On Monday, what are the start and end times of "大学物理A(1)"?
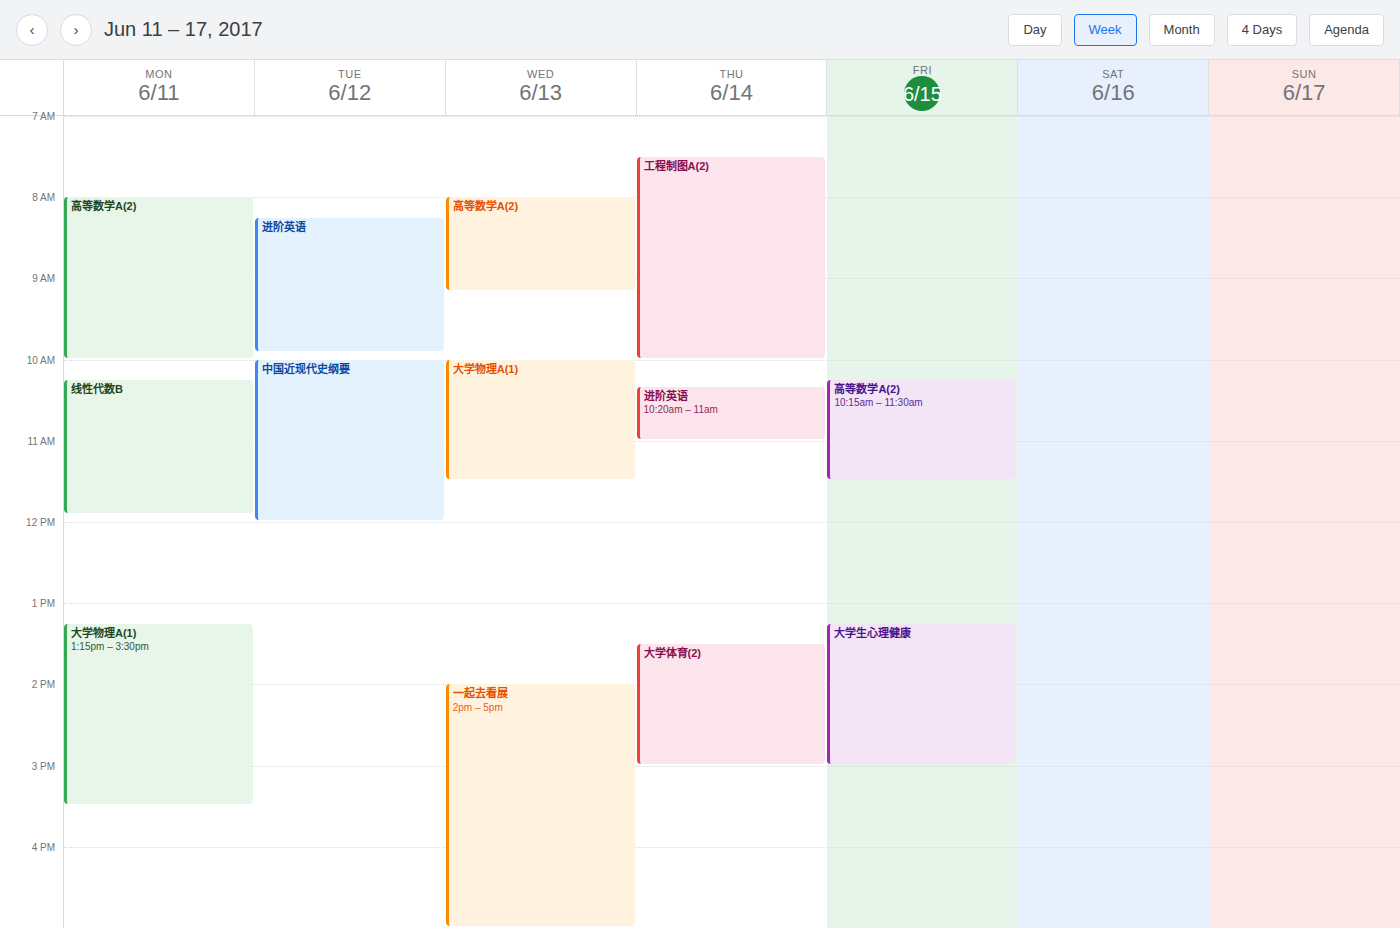
1:15 PM to 3:30 PM